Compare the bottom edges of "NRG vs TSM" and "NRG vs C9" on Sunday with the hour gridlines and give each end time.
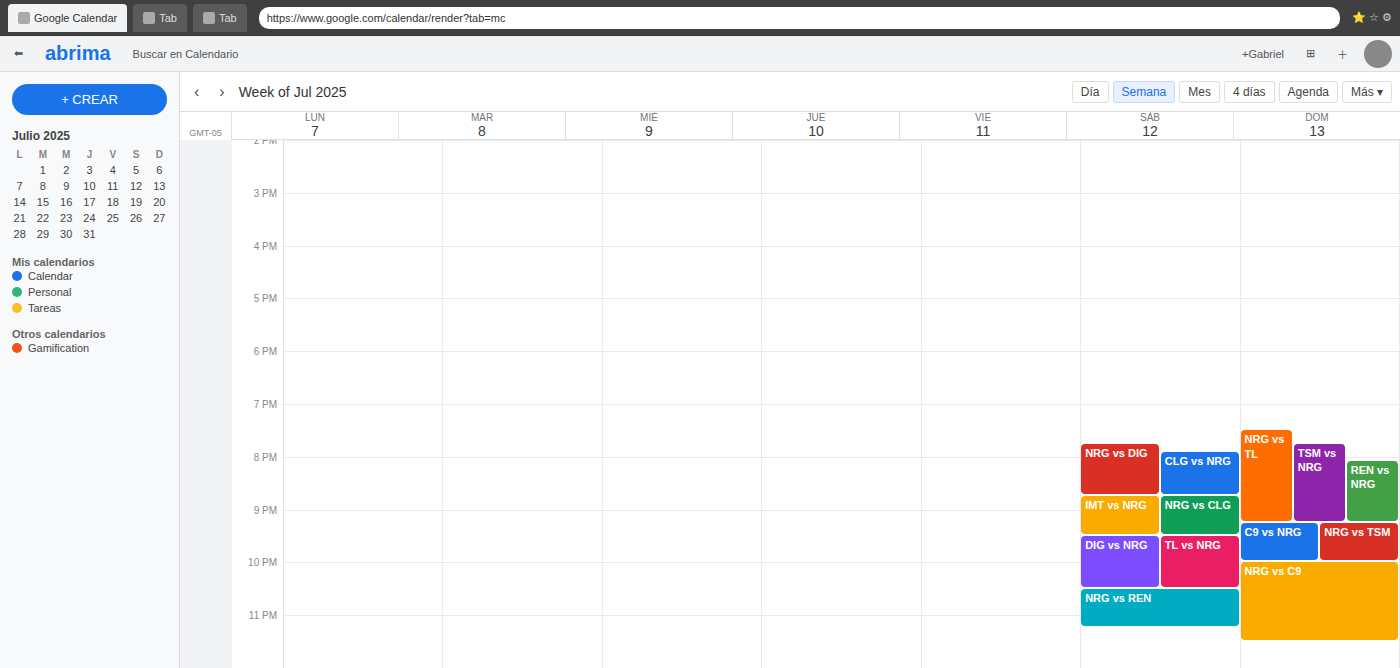
"NRG vs TSM": 10:00 PM, exactly on the 10 PM line. "NRG vs C9": 11:30 PM, halfway between the 11 PM and 12 AM lines.